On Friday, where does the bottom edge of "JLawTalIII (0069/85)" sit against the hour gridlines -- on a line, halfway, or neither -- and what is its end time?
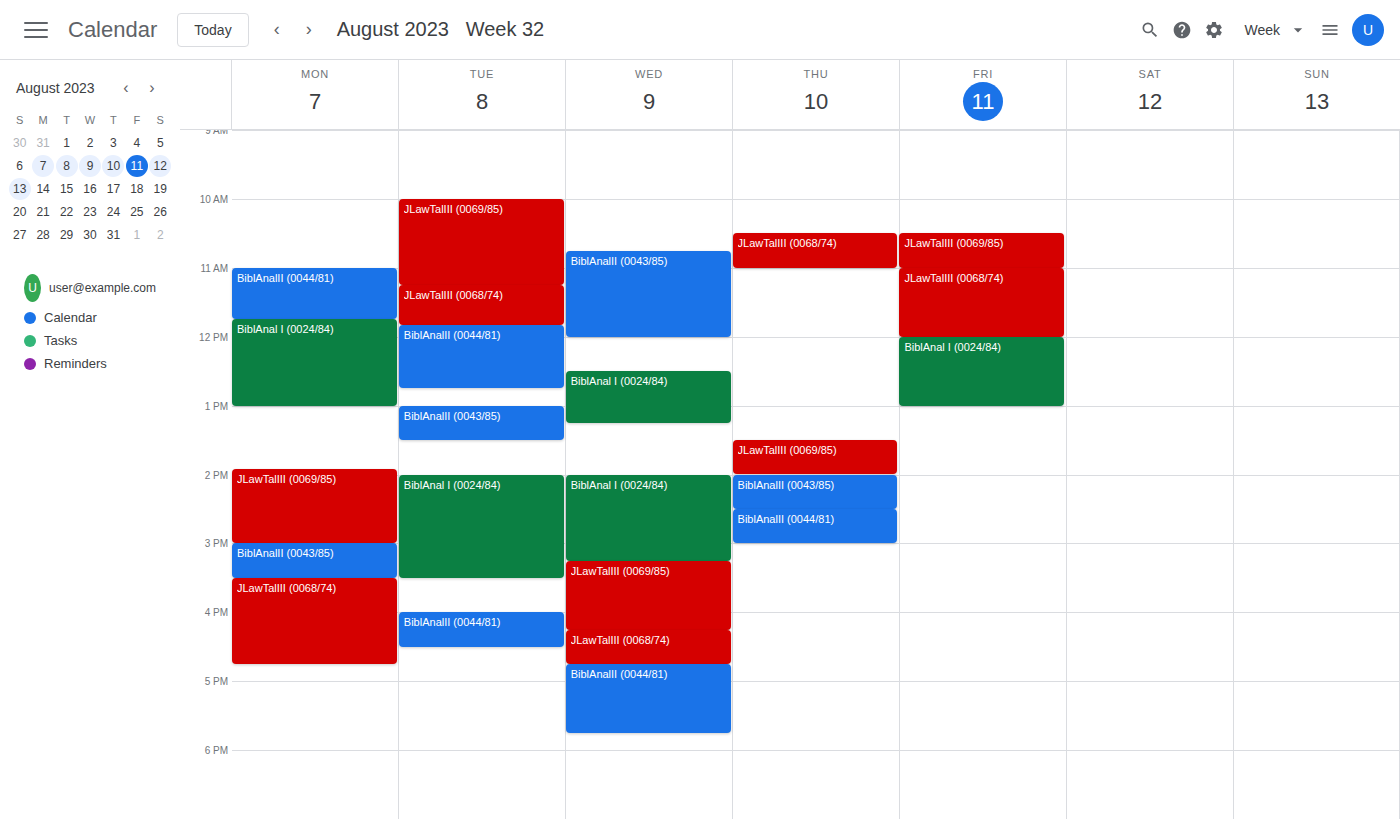
11:00 -- exactly on the 11:00 line.